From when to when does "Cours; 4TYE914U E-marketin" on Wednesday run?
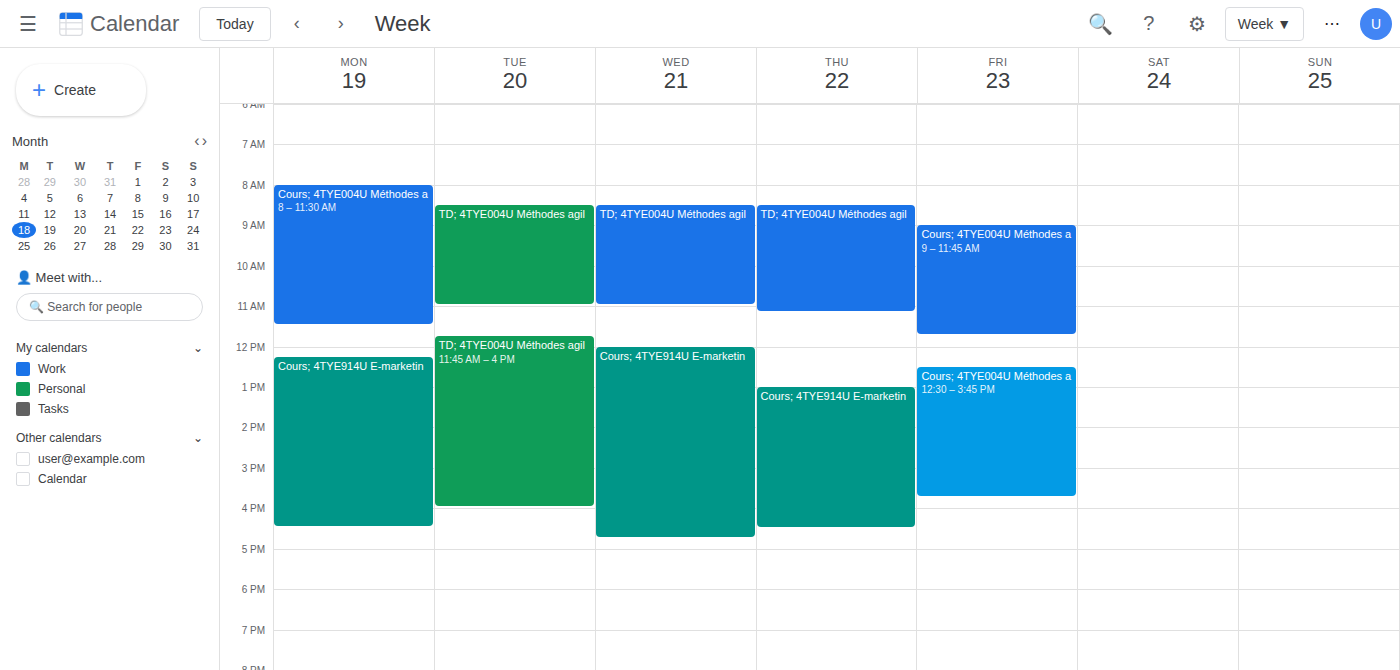
12:00 to 16:45